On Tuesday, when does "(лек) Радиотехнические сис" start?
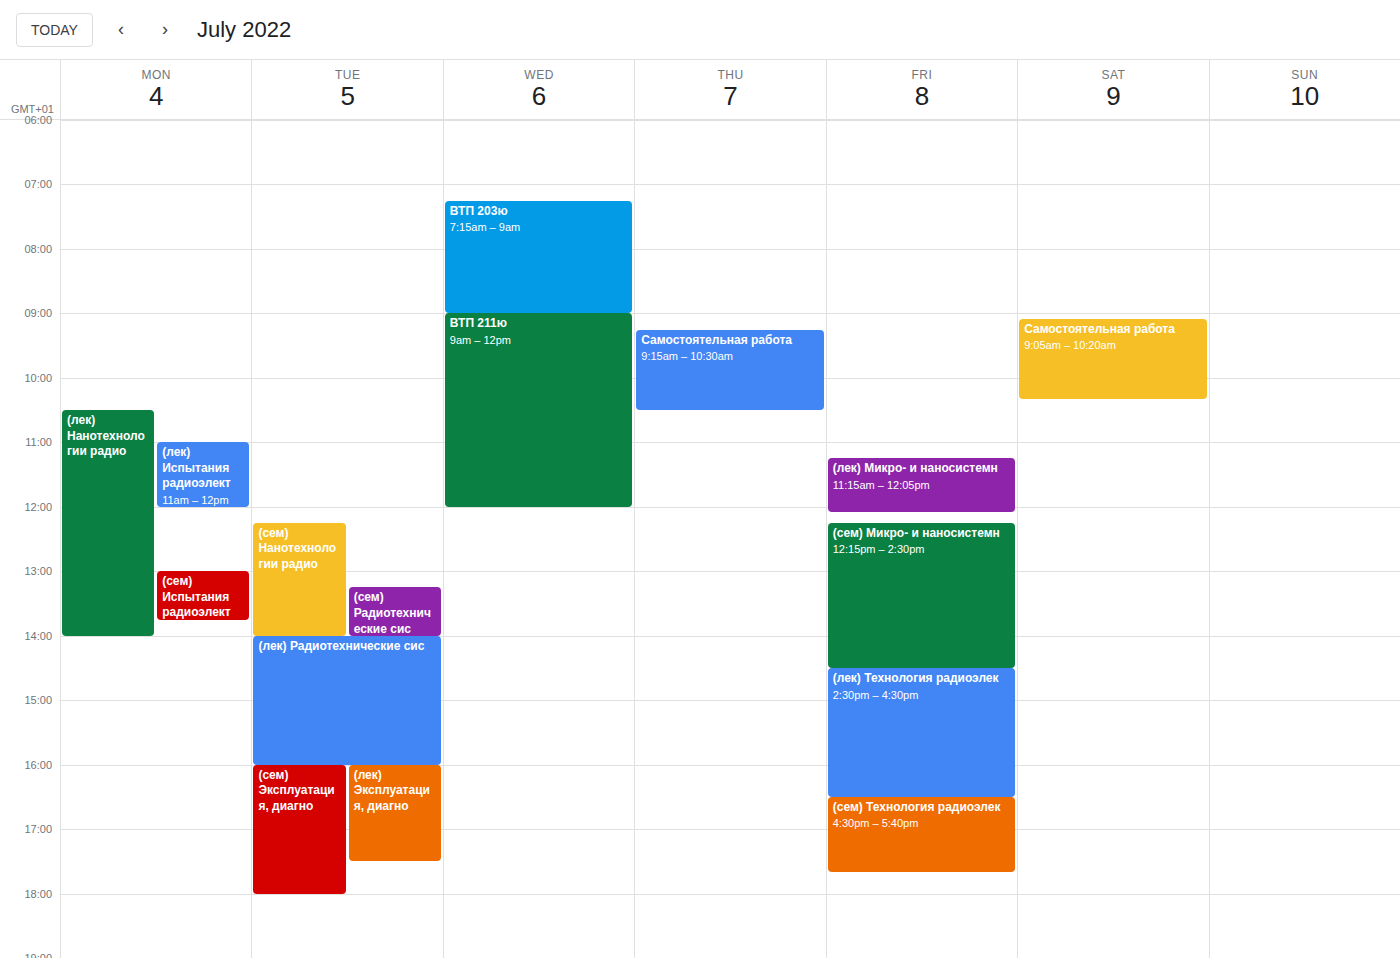
2:00 PM